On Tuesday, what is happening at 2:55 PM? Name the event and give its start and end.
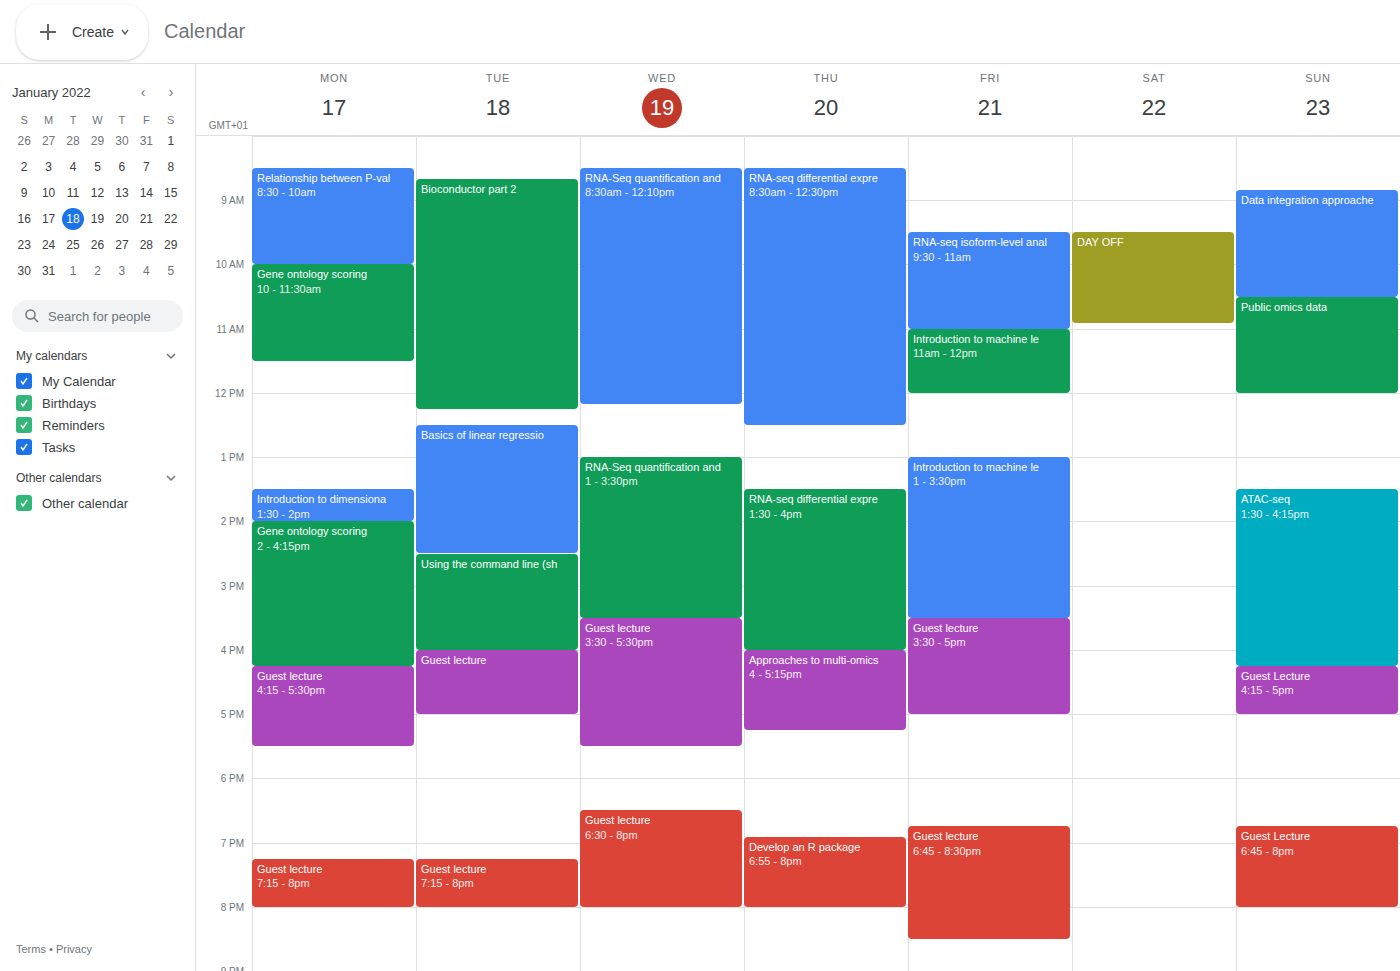
"Using the command line (sh", 2:30 PM to 4:00 PM